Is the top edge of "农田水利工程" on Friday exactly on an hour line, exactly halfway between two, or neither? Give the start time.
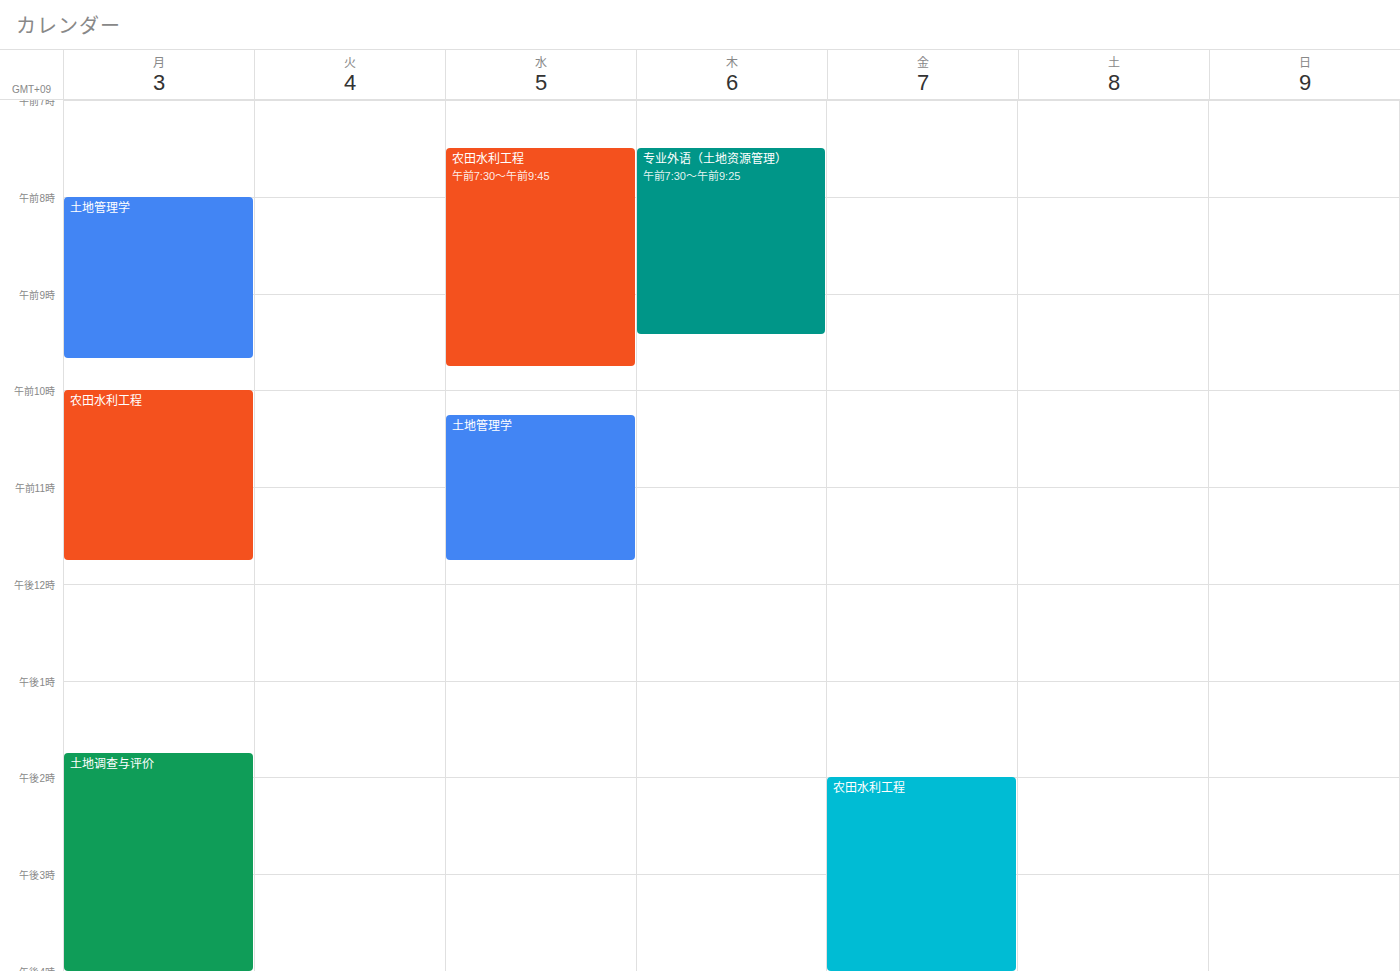
2:00 PM -- exactly on the 2 PM line.